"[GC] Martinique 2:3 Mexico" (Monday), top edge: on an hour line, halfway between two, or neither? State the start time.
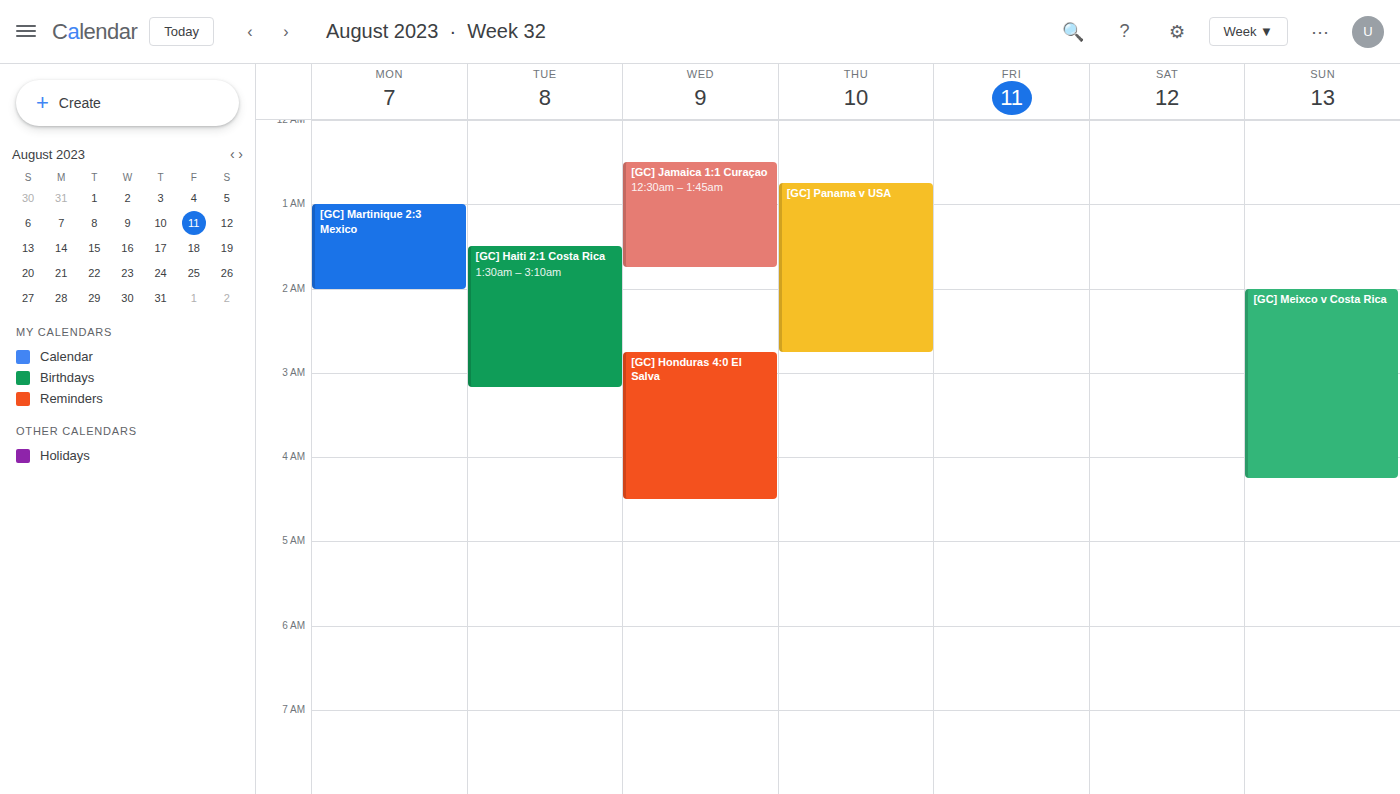
1:00 AM -- exactly on the 1 AM line.